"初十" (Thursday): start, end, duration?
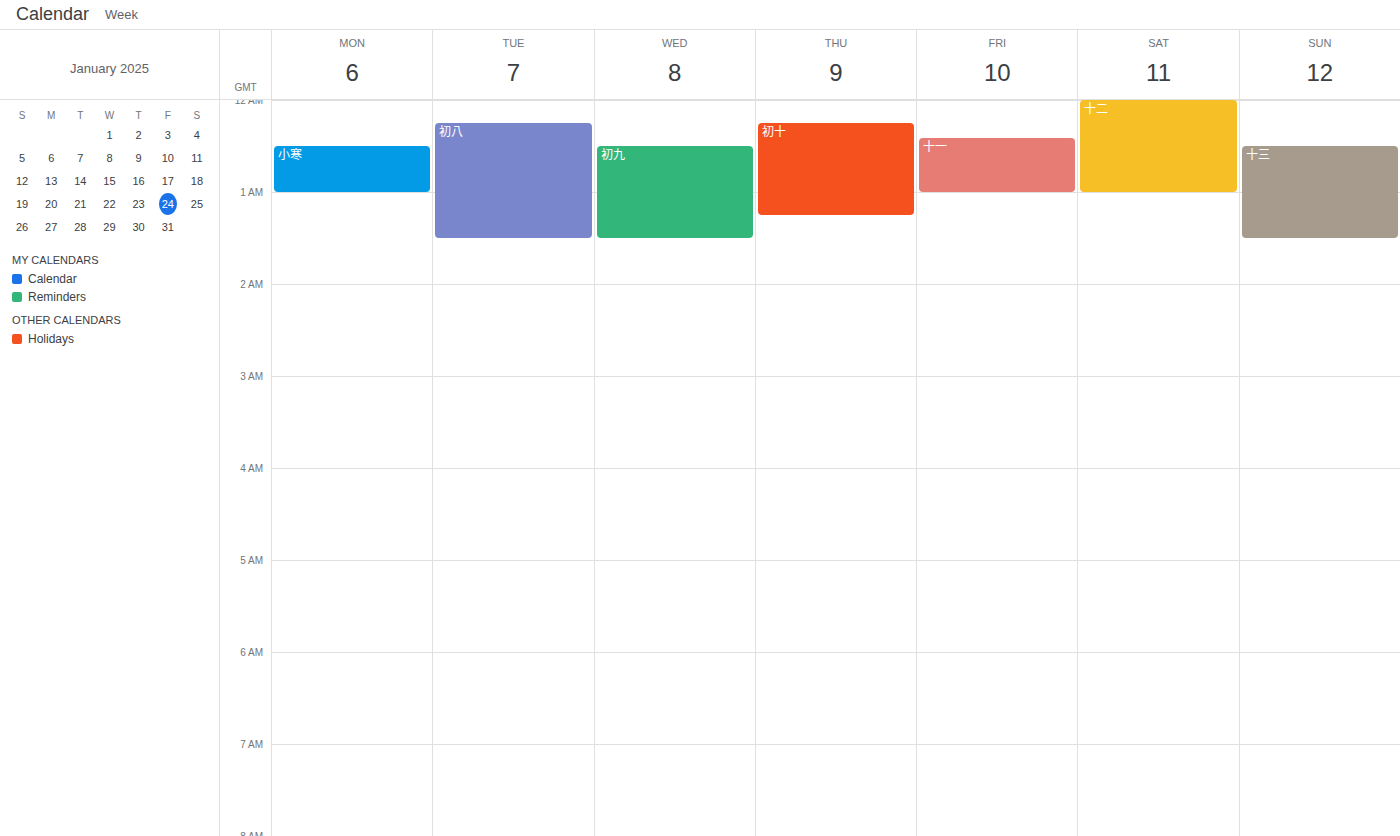
12:15 AM to 1:15 AM, 1 hour